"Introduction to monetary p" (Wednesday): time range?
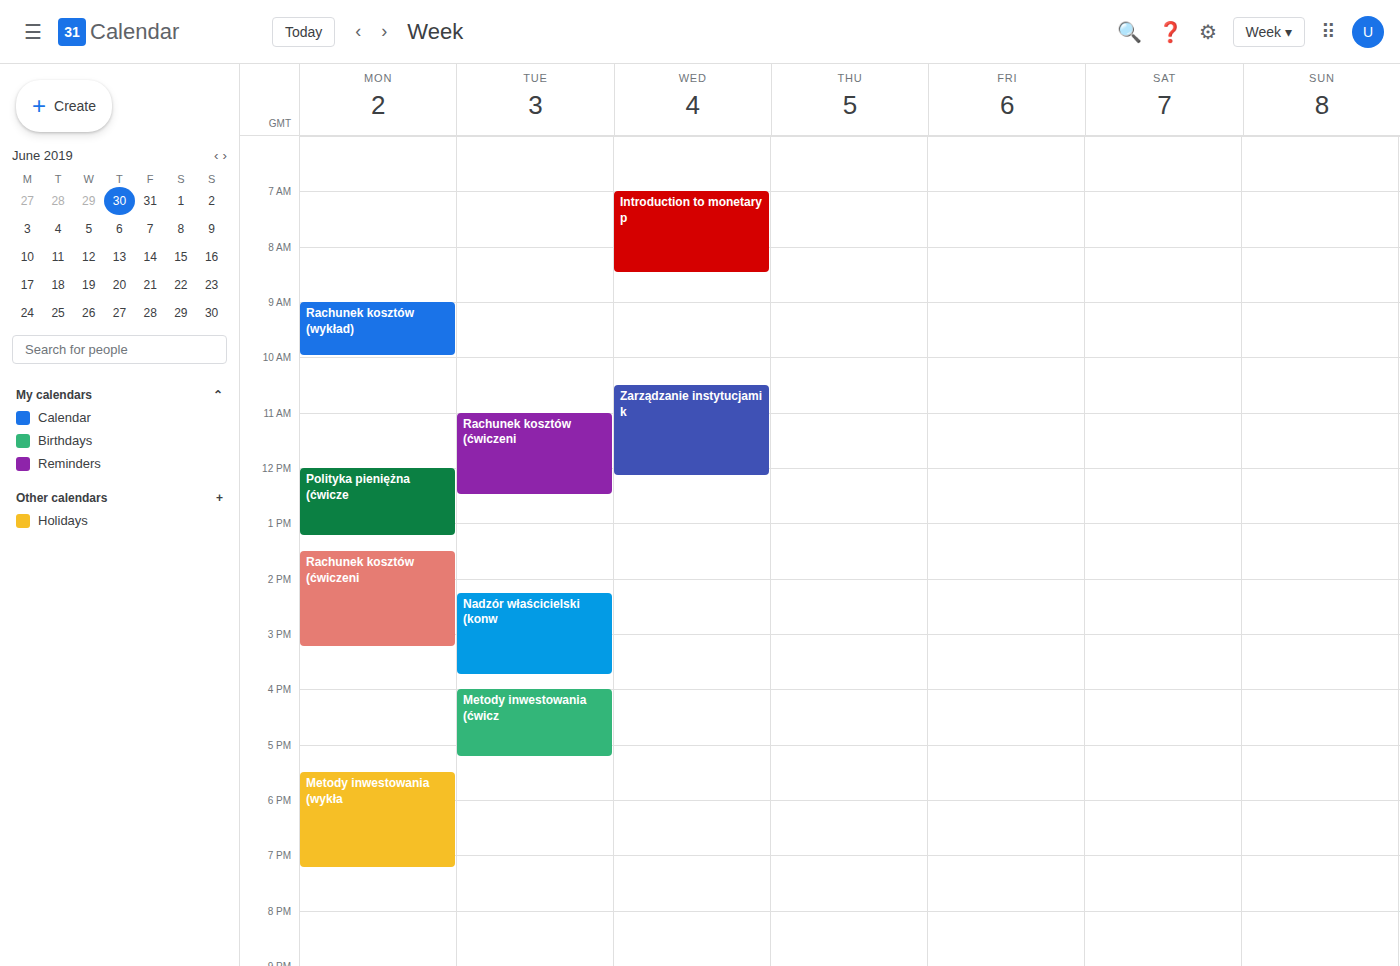
7:00 AM to 8:30 AM